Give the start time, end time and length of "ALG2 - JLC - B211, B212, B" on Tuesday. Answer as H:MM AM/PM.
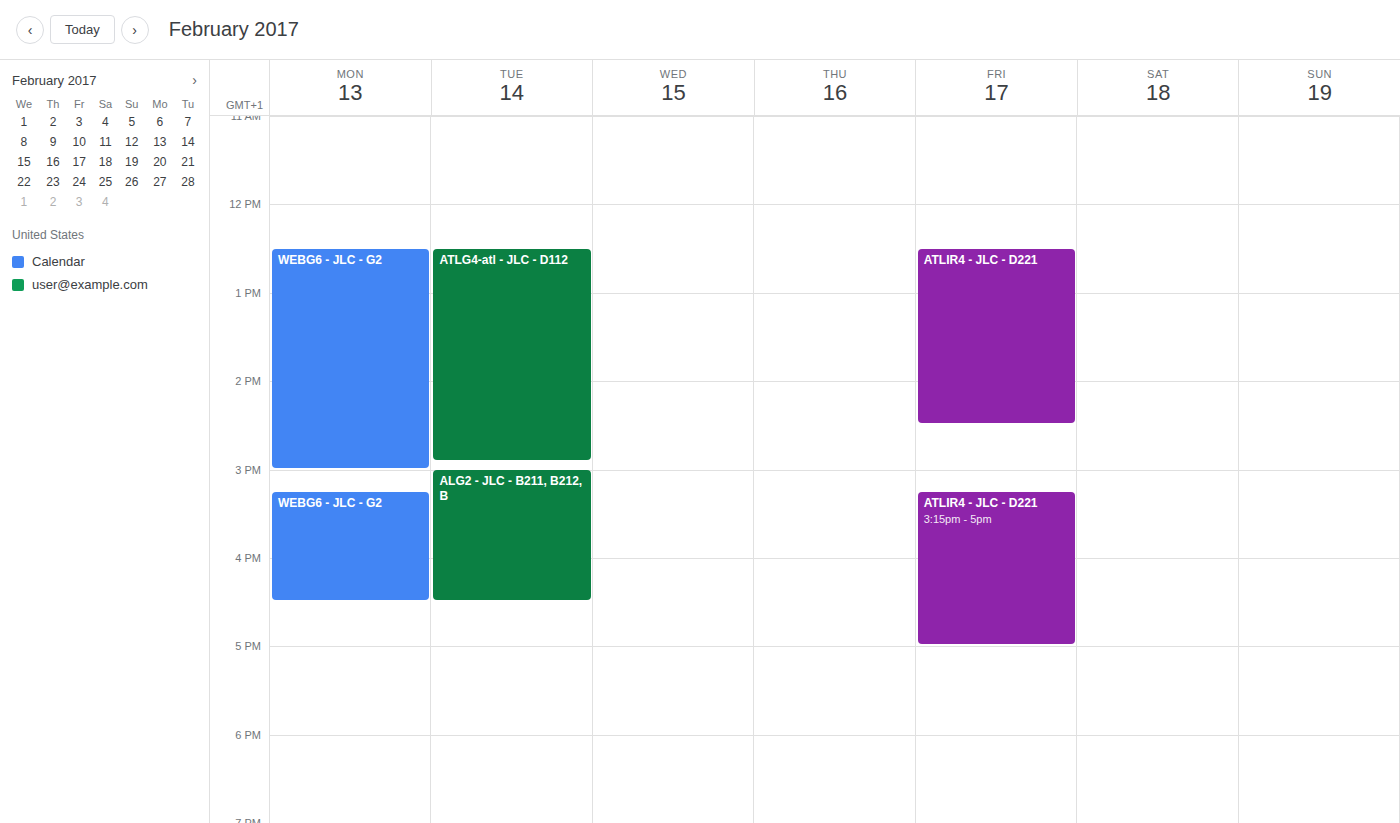
3:00 PM to 4:30 PM, 1 hour 30 minutes